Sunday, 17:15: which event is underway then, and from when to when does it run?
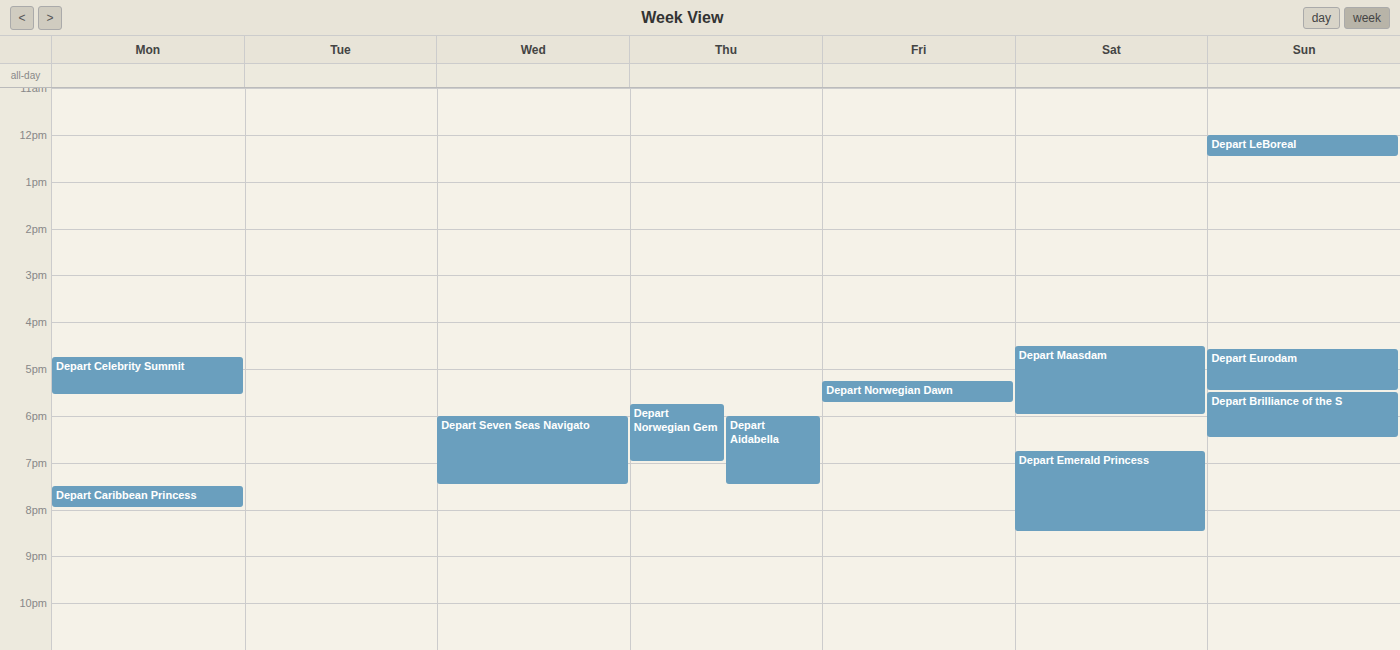
"Depart Eurodam", 16:35 to 17:30